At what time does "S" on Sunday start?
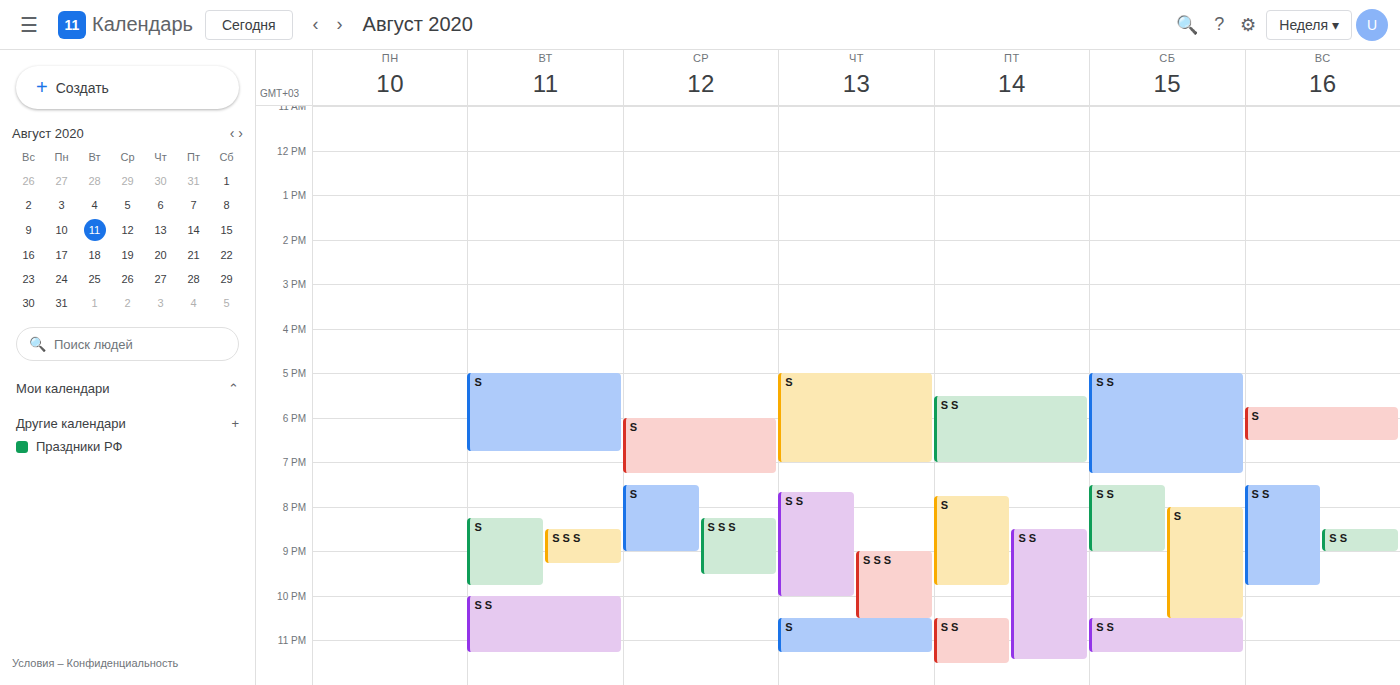
5:45 PM